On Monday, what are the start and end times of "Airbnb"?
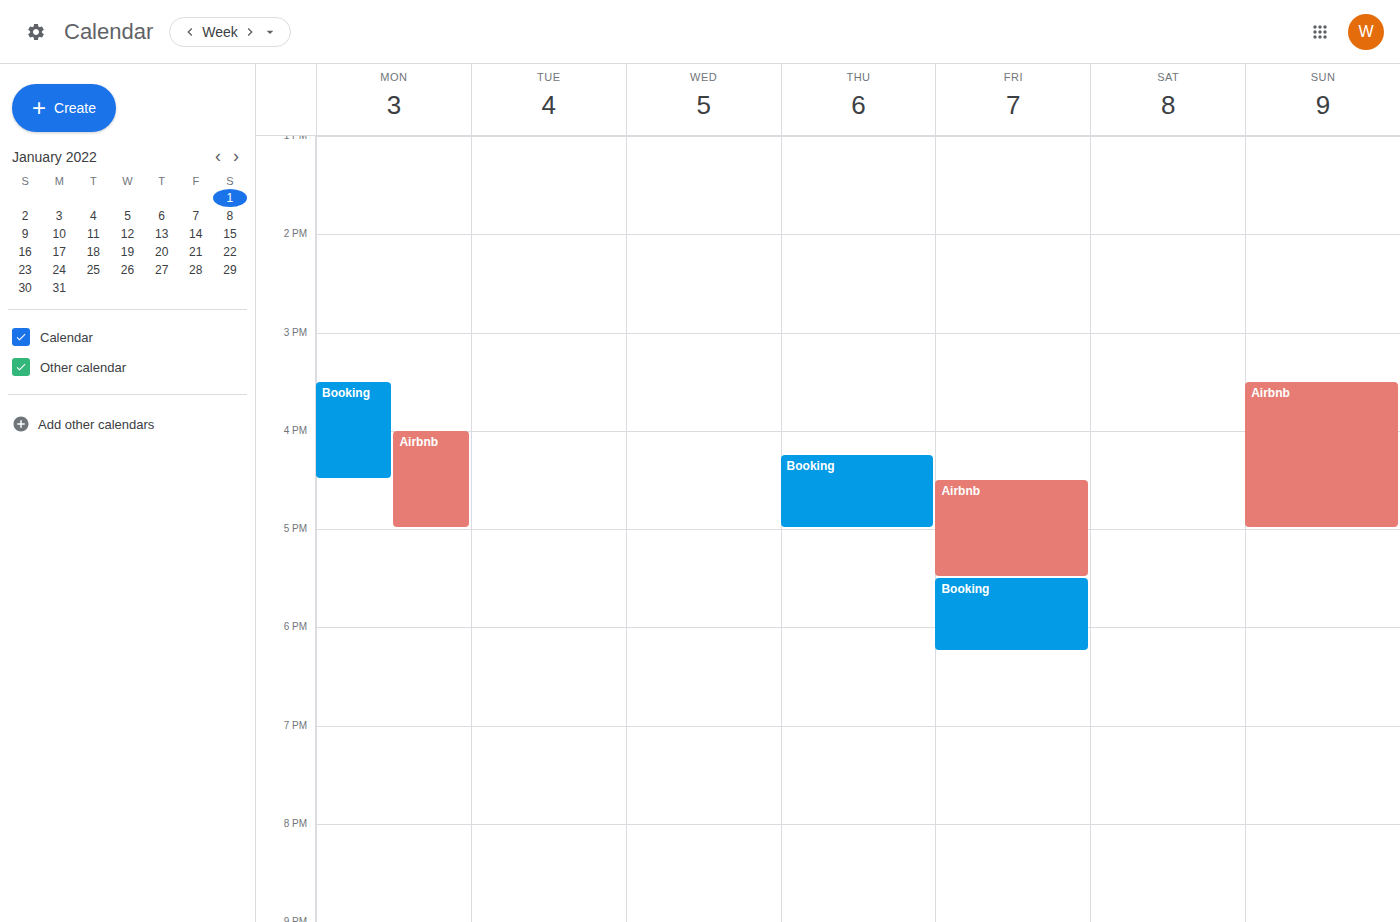
4:00 PM to 5:00 PM